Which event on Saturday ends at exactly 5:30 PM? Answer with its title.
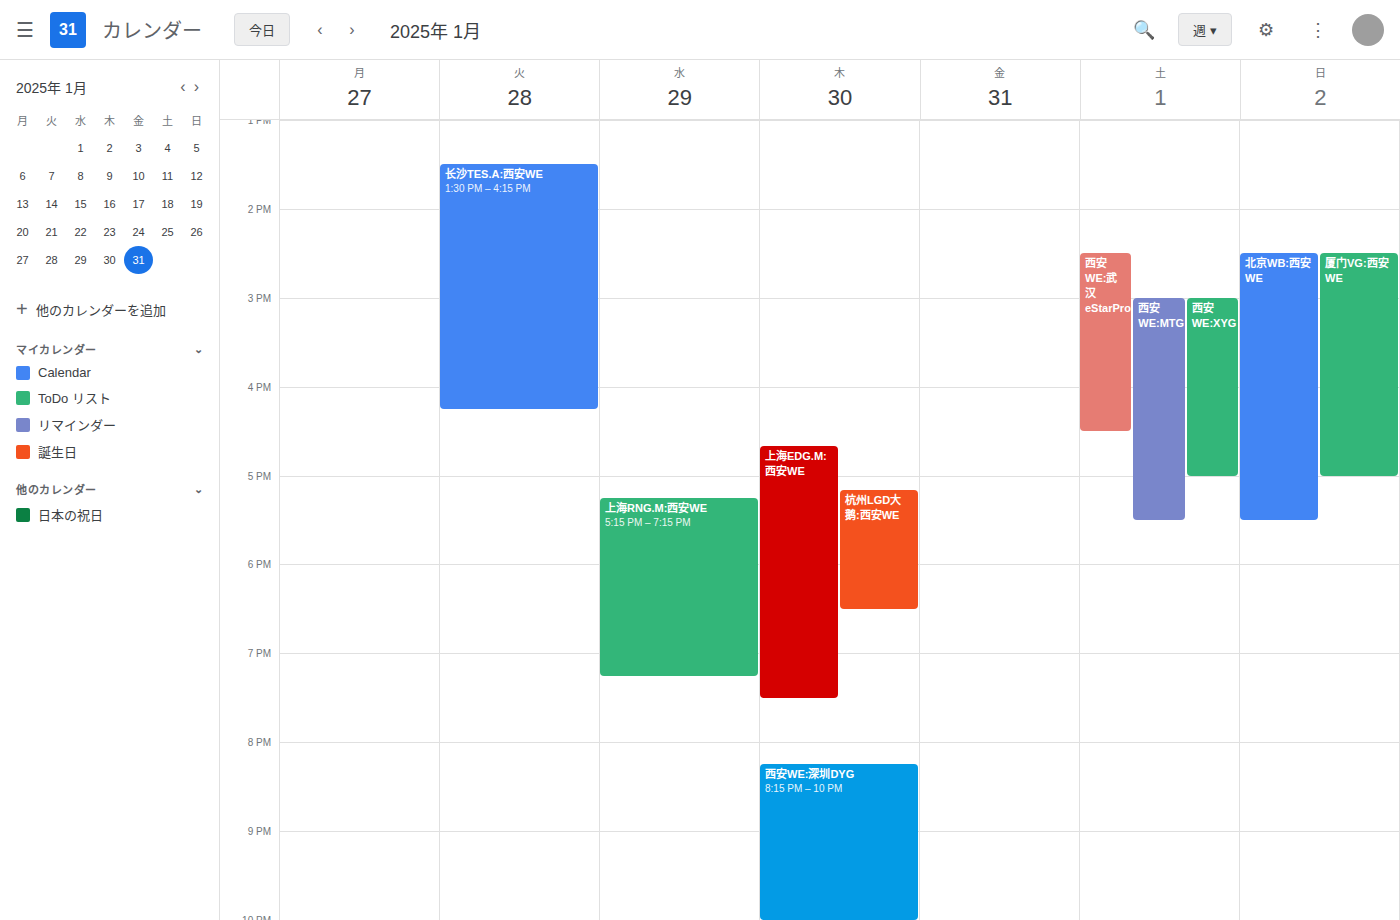
"西安WE:MTG"